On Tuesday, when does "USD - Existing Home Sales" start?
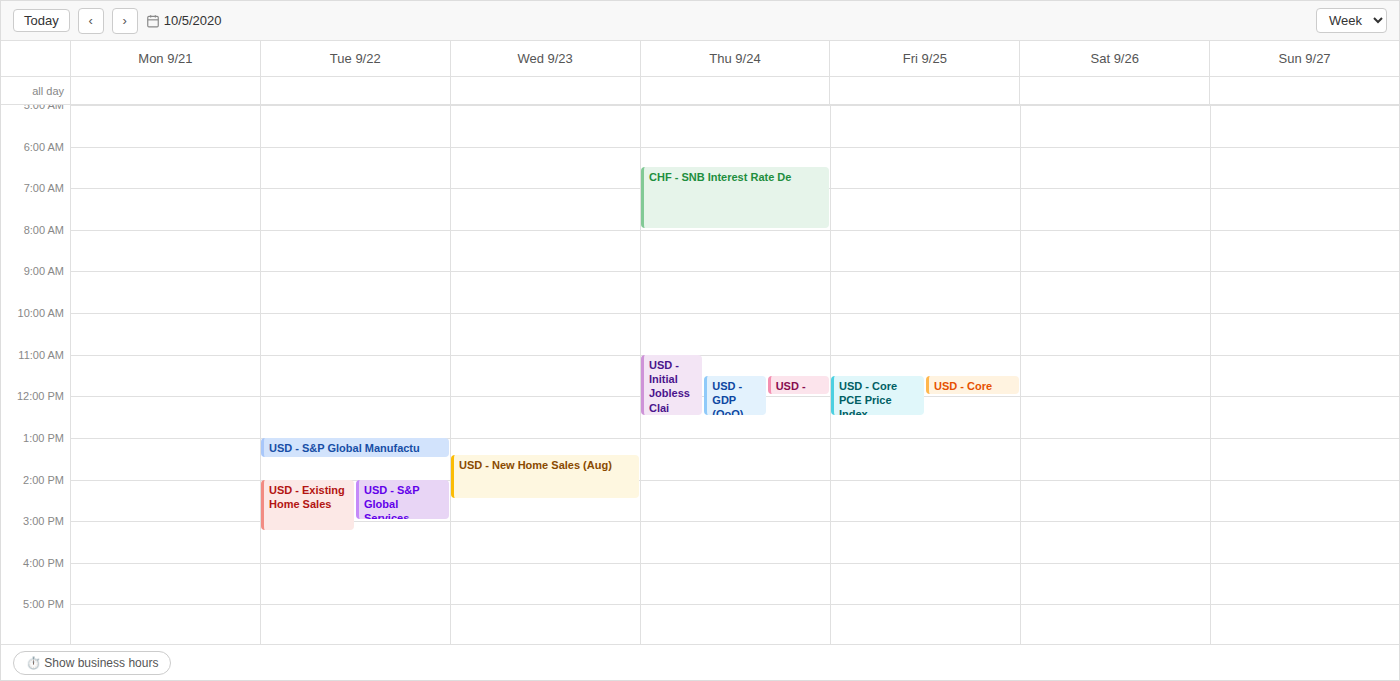
2:00 PM